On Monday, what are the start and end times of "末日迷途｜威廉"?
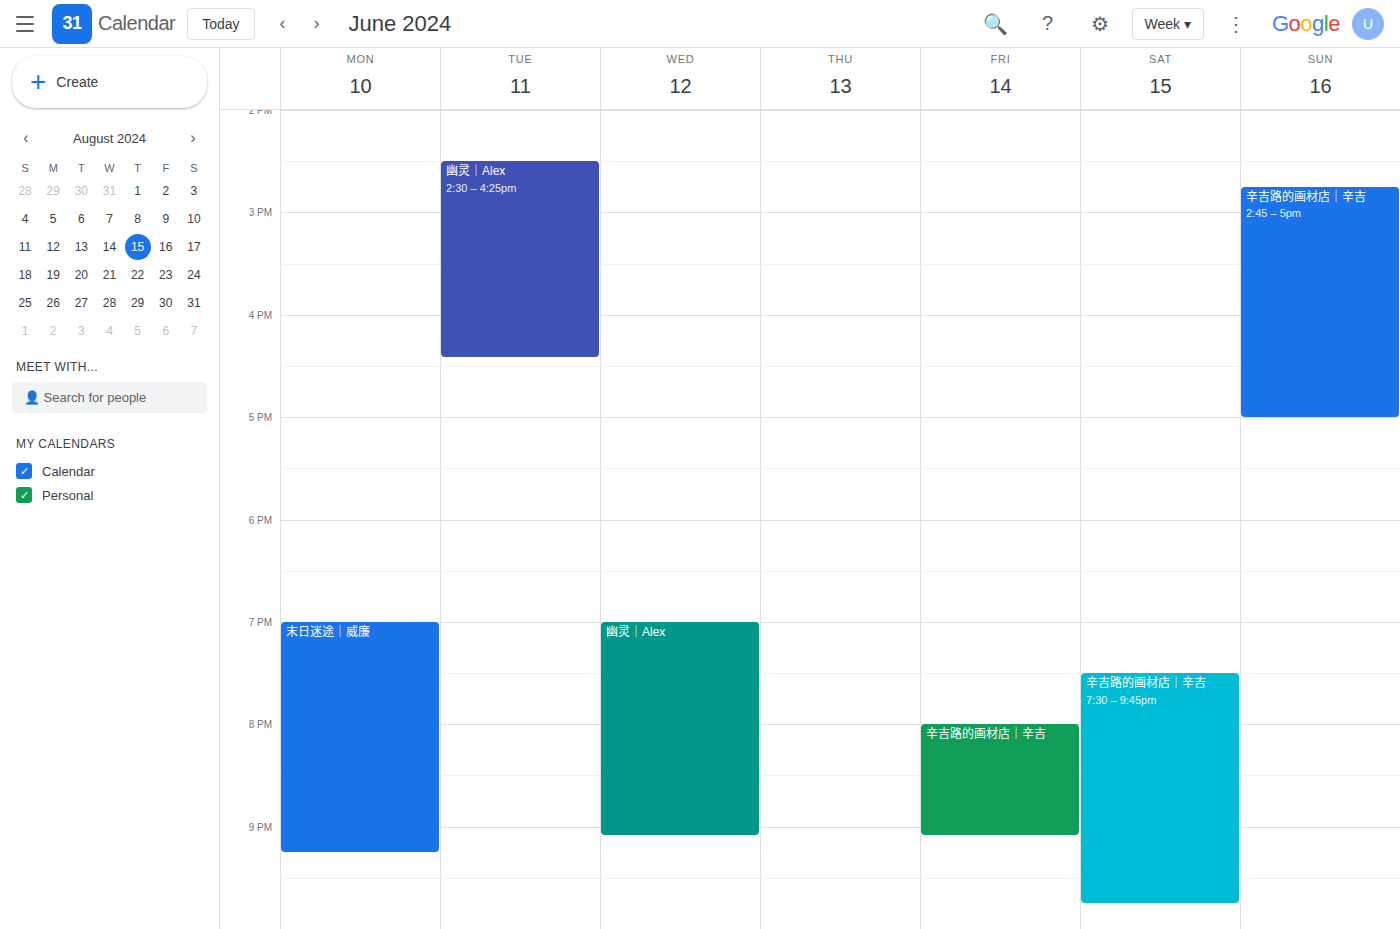
7:00 PM to 9:15 PM